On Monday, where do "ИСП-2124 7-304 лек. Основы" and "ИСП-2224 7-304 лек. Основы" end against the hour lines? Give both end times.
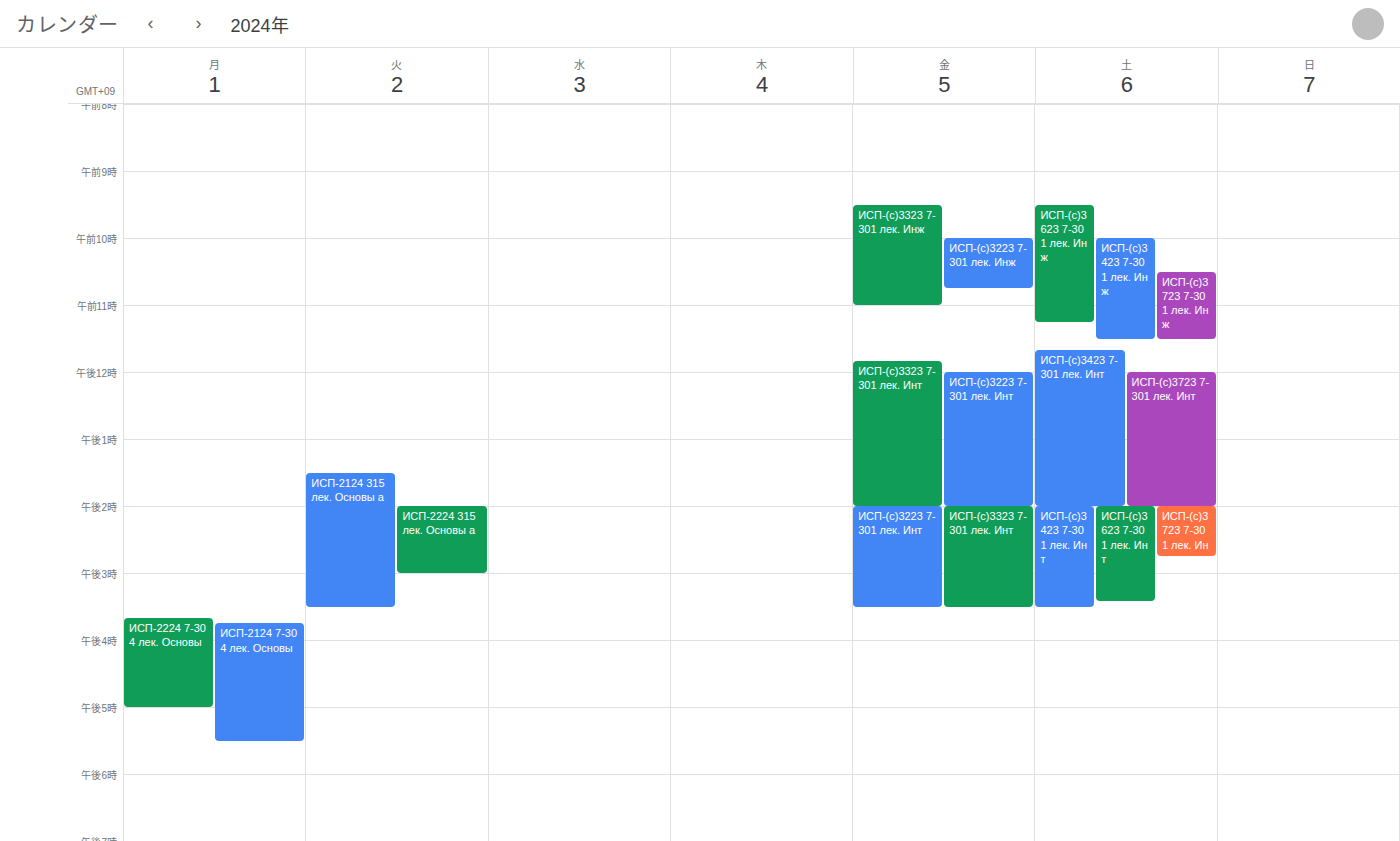
"ИСП-2124 7-304 лек. Основы": 5:30 PM, halfway between the 5 PM and 6 PM lines. "ИСП-2224 7-304 лек. Основы": 5:00 PM, exactly on the 5 PM line.